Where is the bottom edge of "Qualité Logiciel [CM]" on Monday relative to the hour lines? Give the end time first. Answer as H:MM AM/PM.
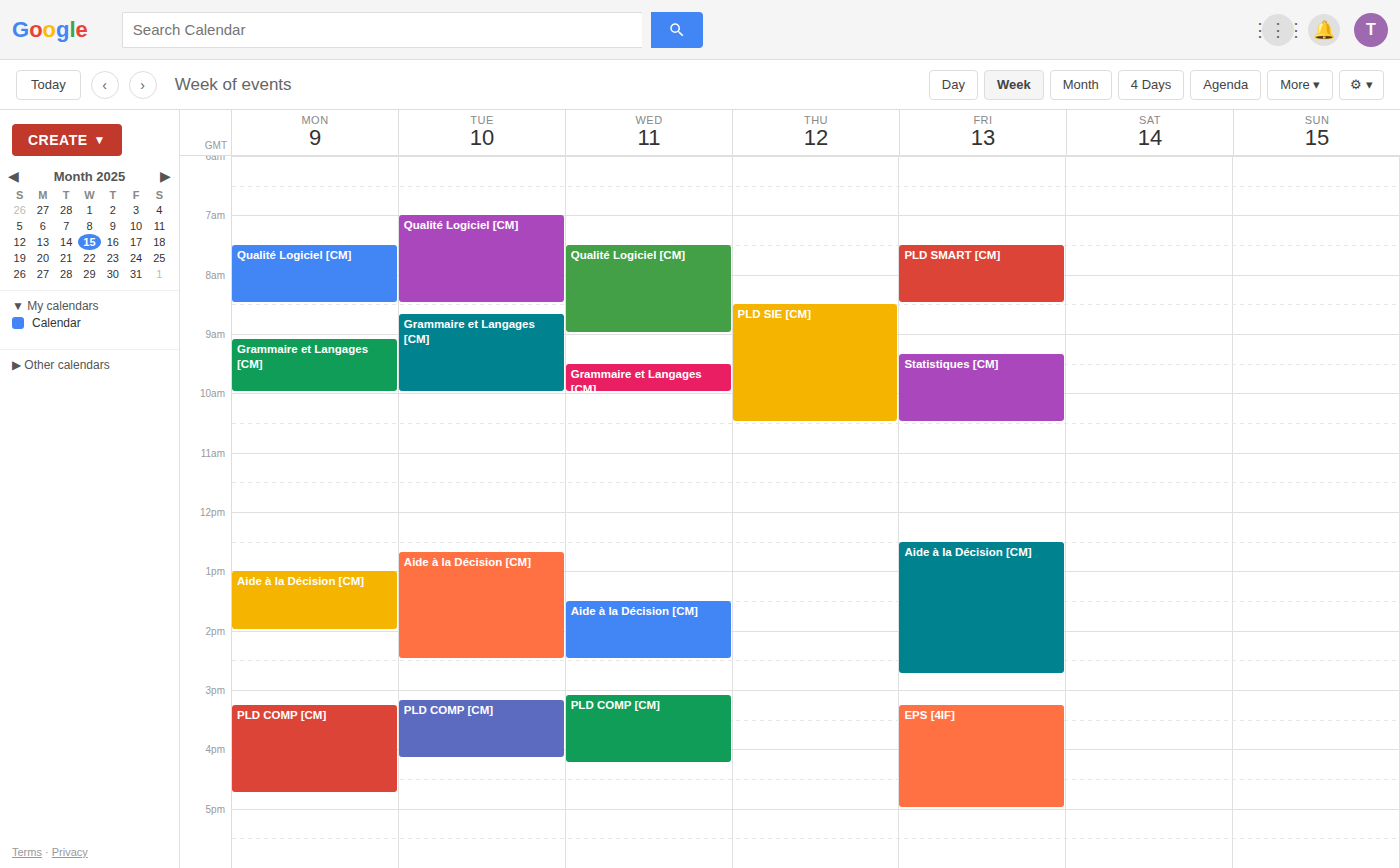
8:30 AM -- halfway between the 8 AM and 9 AM lines.